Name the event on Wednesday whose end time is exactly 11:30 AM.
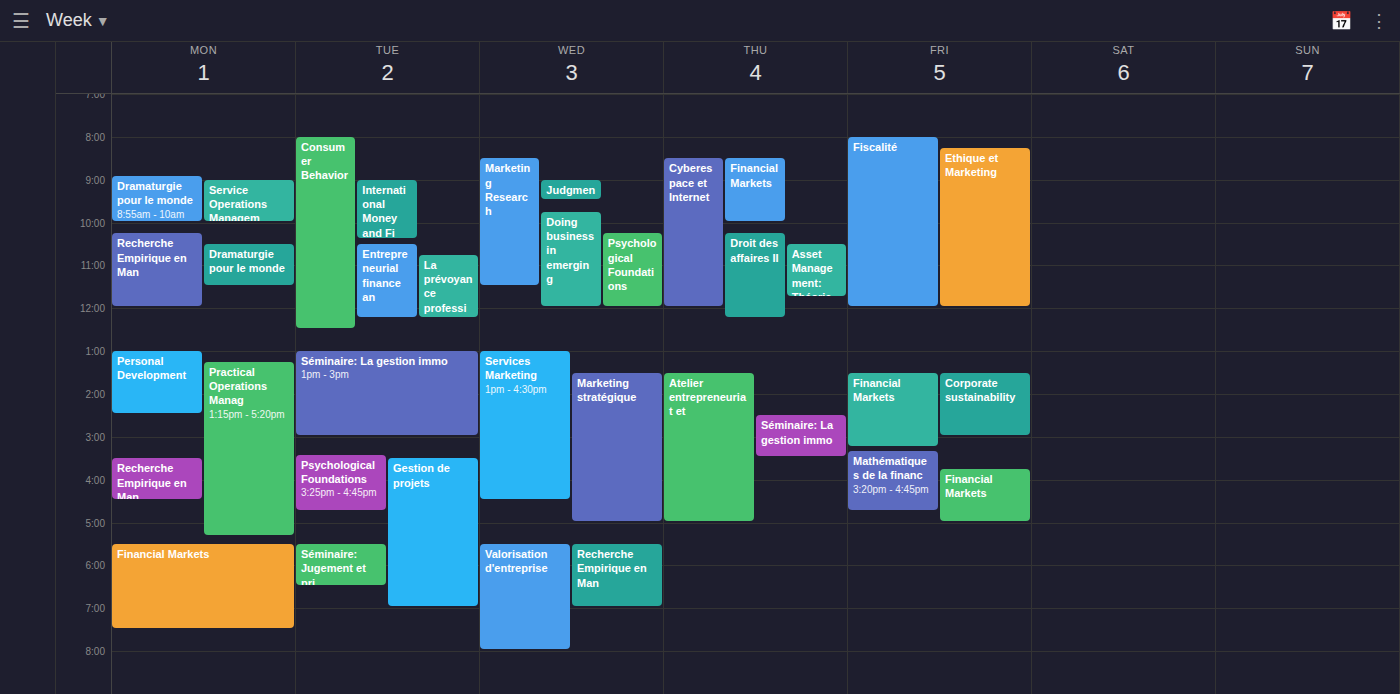
"Marketing Research"